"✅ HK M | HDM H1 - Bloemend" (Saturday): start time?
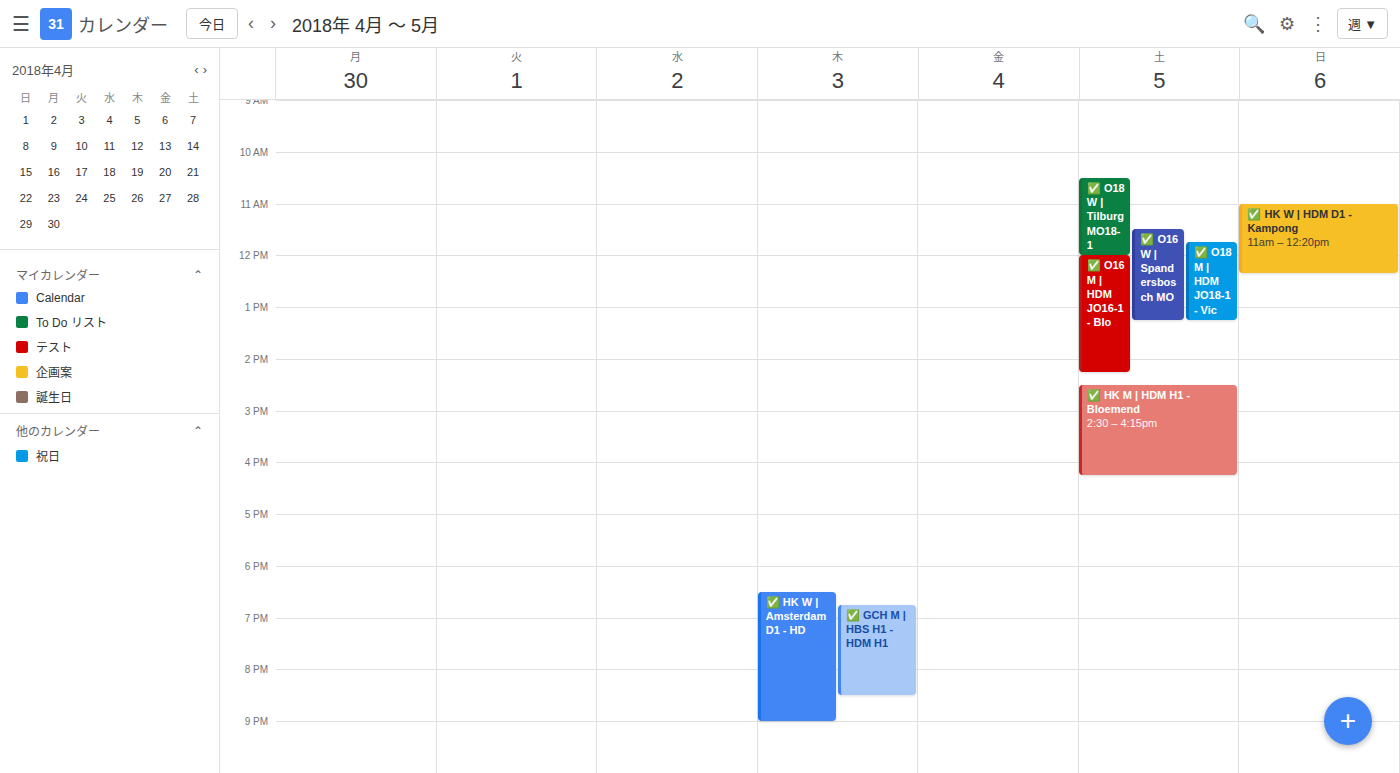
2:30 PM